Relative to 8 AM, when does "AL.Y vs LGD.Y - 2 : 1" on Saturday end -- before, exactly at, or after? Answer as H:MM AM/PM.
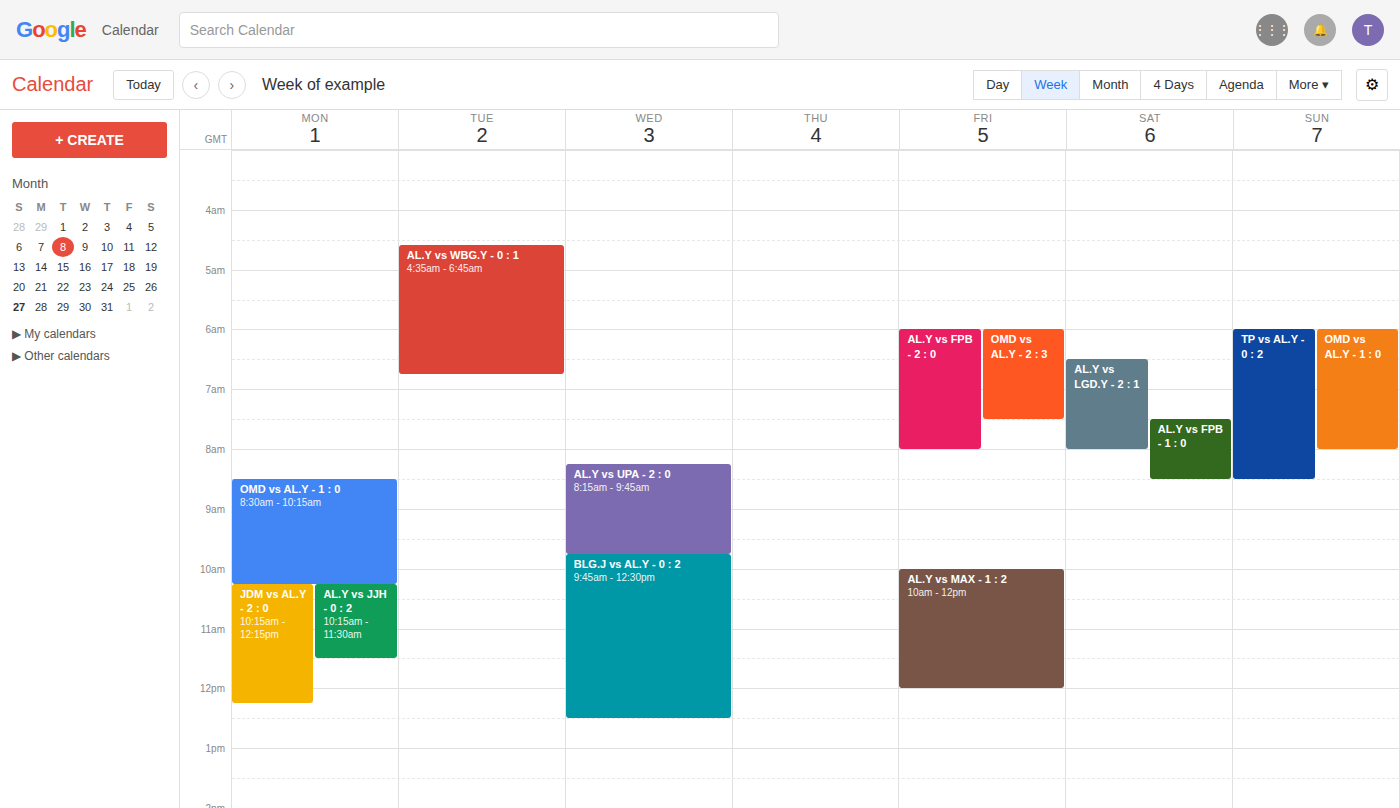
8:00 AM -- exactly at 8 AM, on the 8 AM line.